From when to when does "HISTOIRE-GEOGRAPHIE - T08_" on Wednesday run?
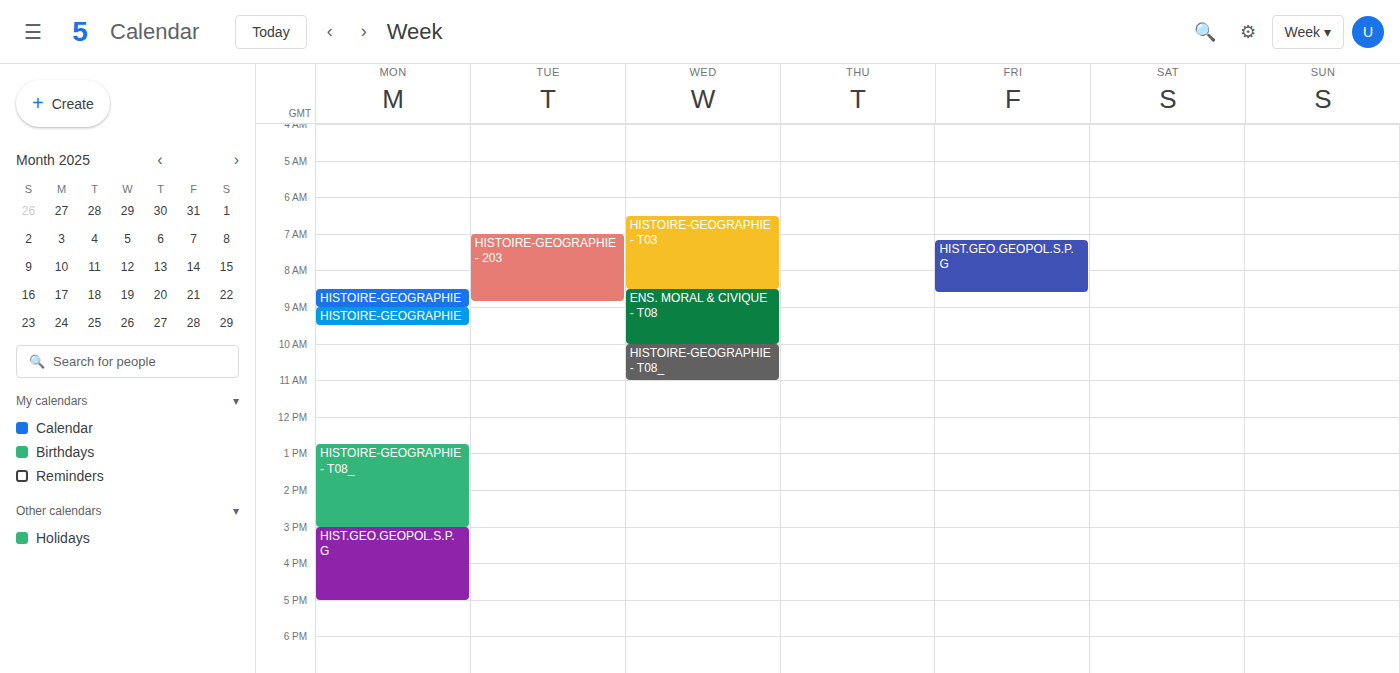
10:00 AM to 11:00 AM